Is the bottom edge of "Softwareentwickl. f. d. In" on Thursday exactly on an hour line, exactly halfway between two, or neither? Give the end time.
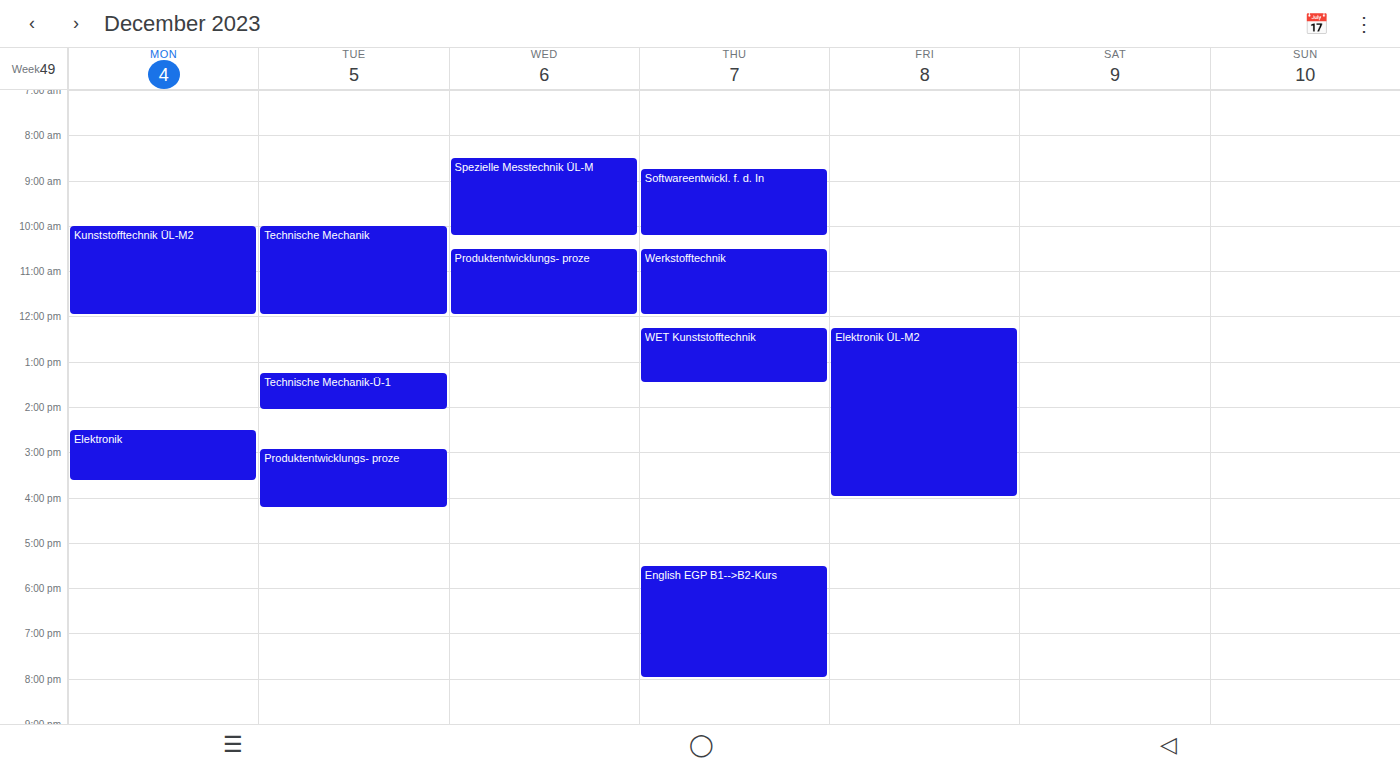
10:15 -- neither: a quarter of the way from the 10:00 line to the 11:00 line.